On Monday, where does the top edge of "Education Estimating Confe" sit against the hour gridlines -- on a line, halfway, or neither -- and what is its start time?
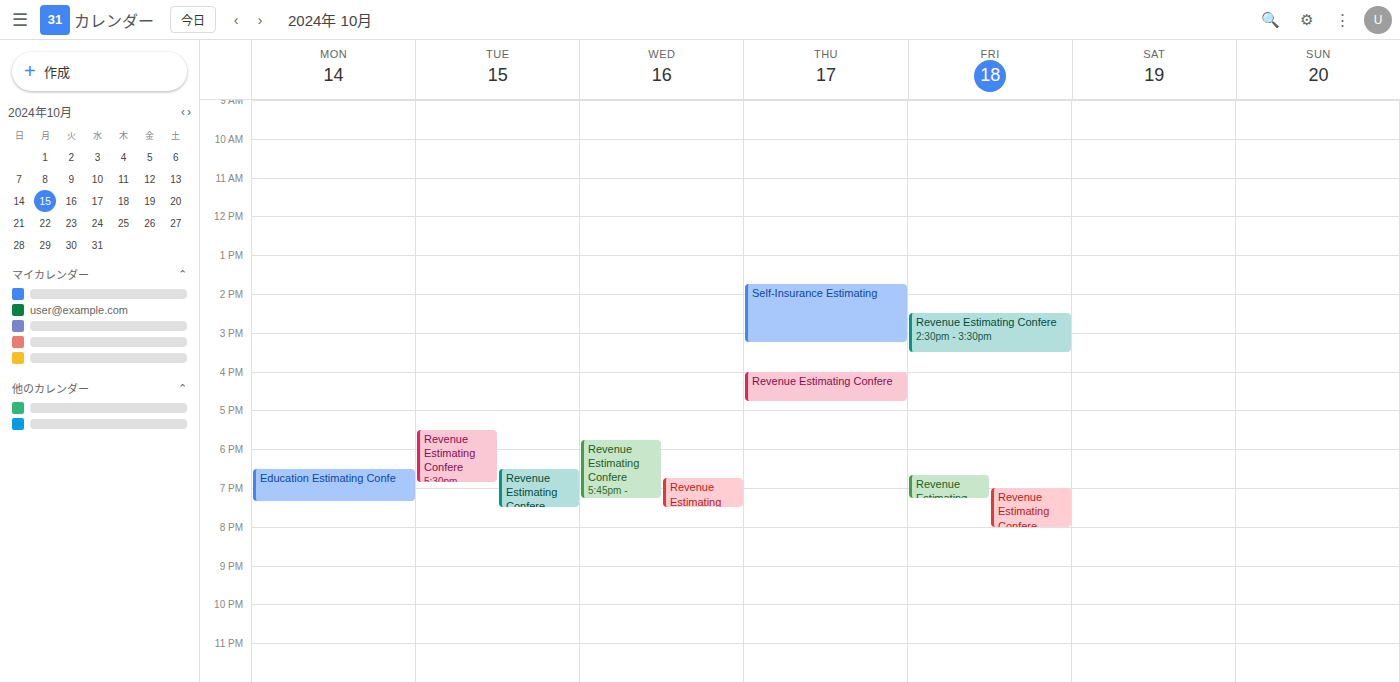
6:30 PM -- halfway between the 6 PM and 7 PM lines.